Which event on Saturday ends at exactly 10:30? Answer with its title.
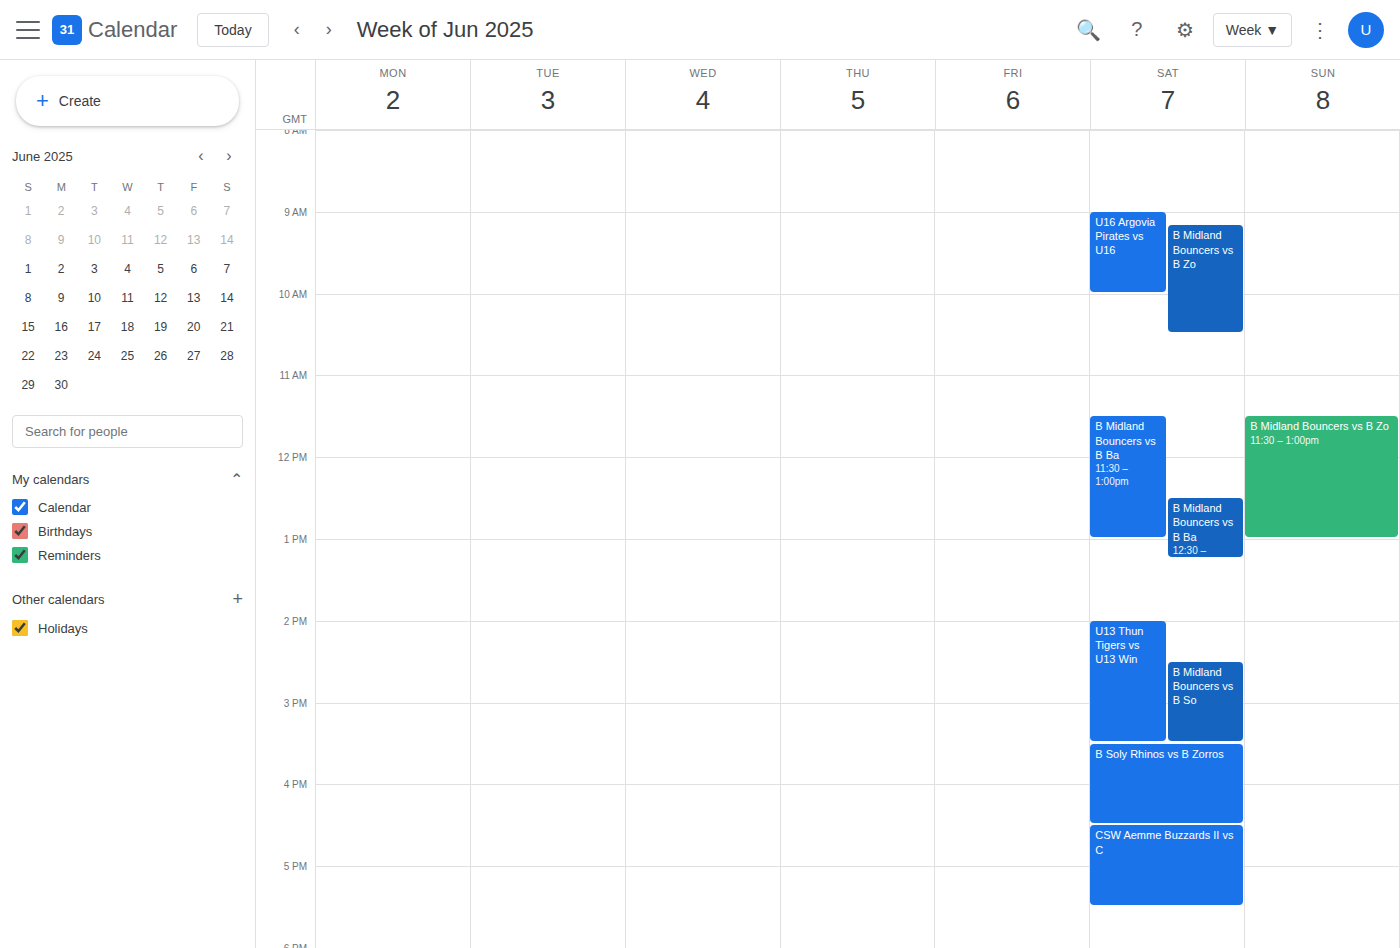
"B Midland Bouncers vs B Zo"